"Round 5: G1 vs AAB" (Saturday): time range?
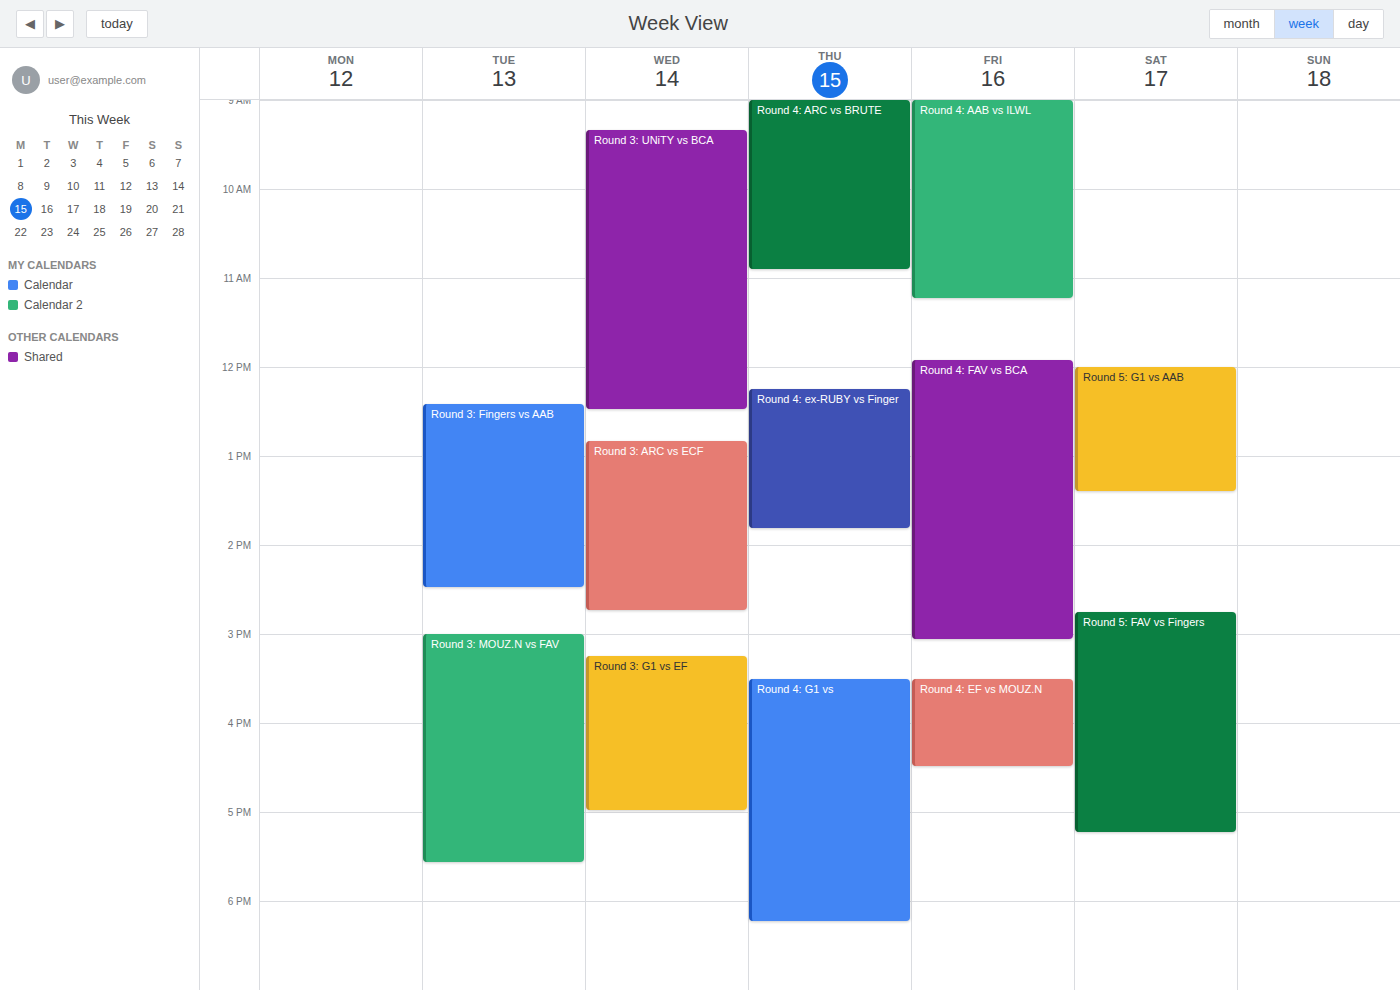
12:00 PM to 1:25 PM